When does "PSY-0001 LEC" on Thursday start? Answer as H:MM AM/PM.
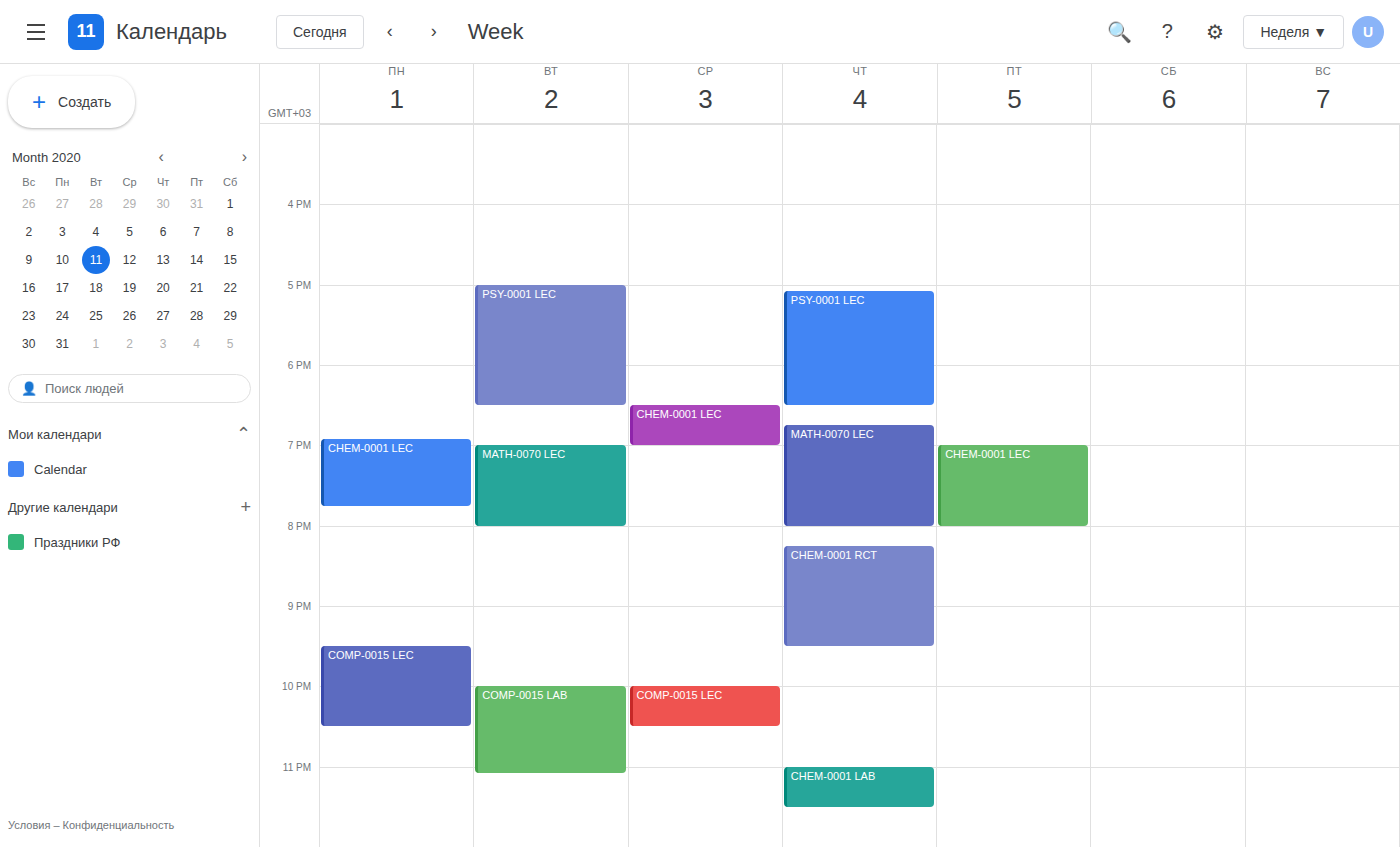
5:05 PM